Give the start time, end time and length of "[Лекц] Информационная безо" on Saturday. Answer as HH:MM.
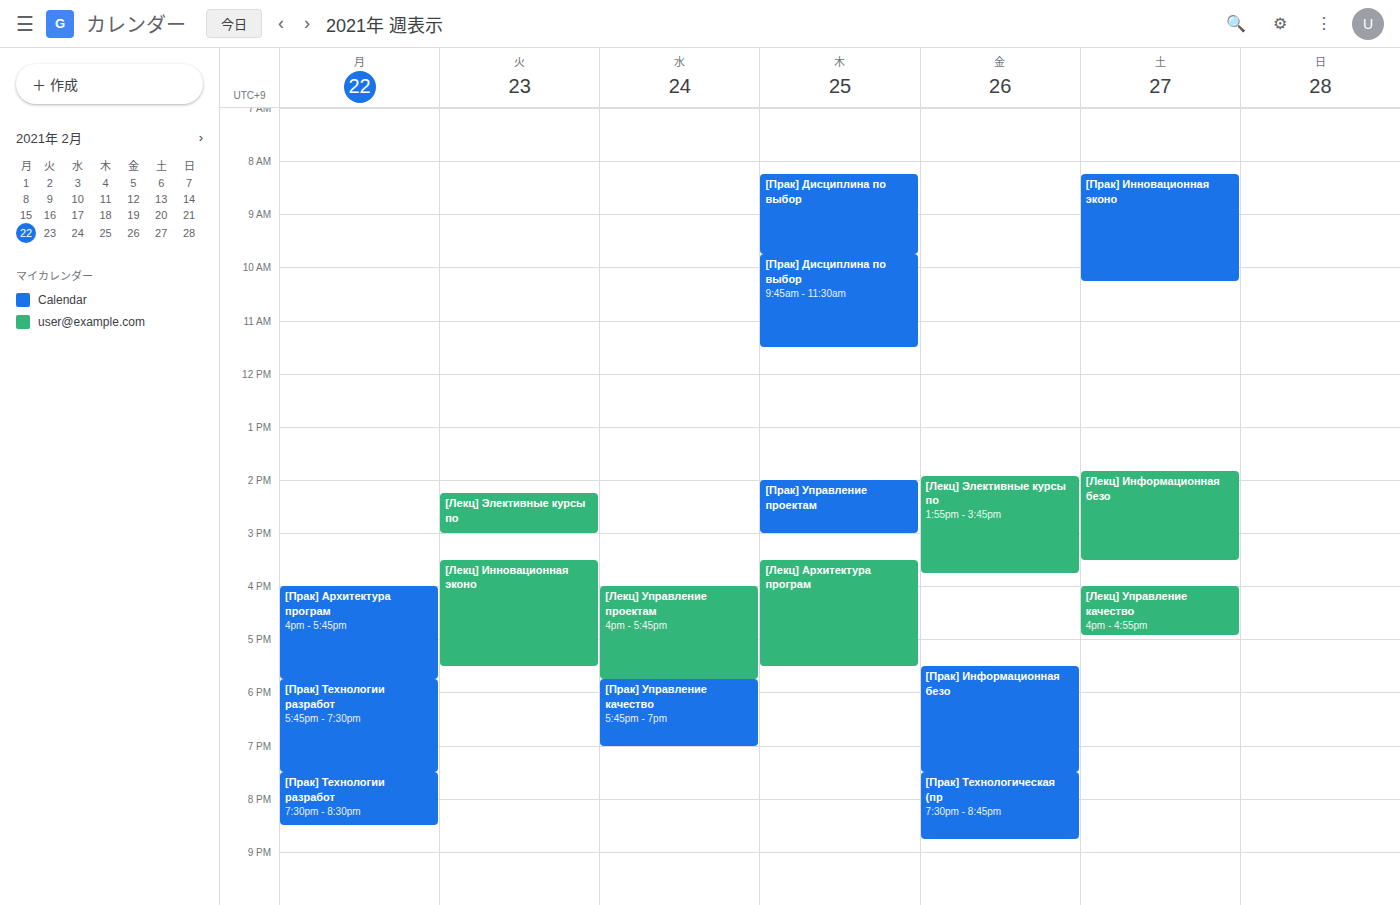
13:50 to 15:30, 1 hour 40 minutes